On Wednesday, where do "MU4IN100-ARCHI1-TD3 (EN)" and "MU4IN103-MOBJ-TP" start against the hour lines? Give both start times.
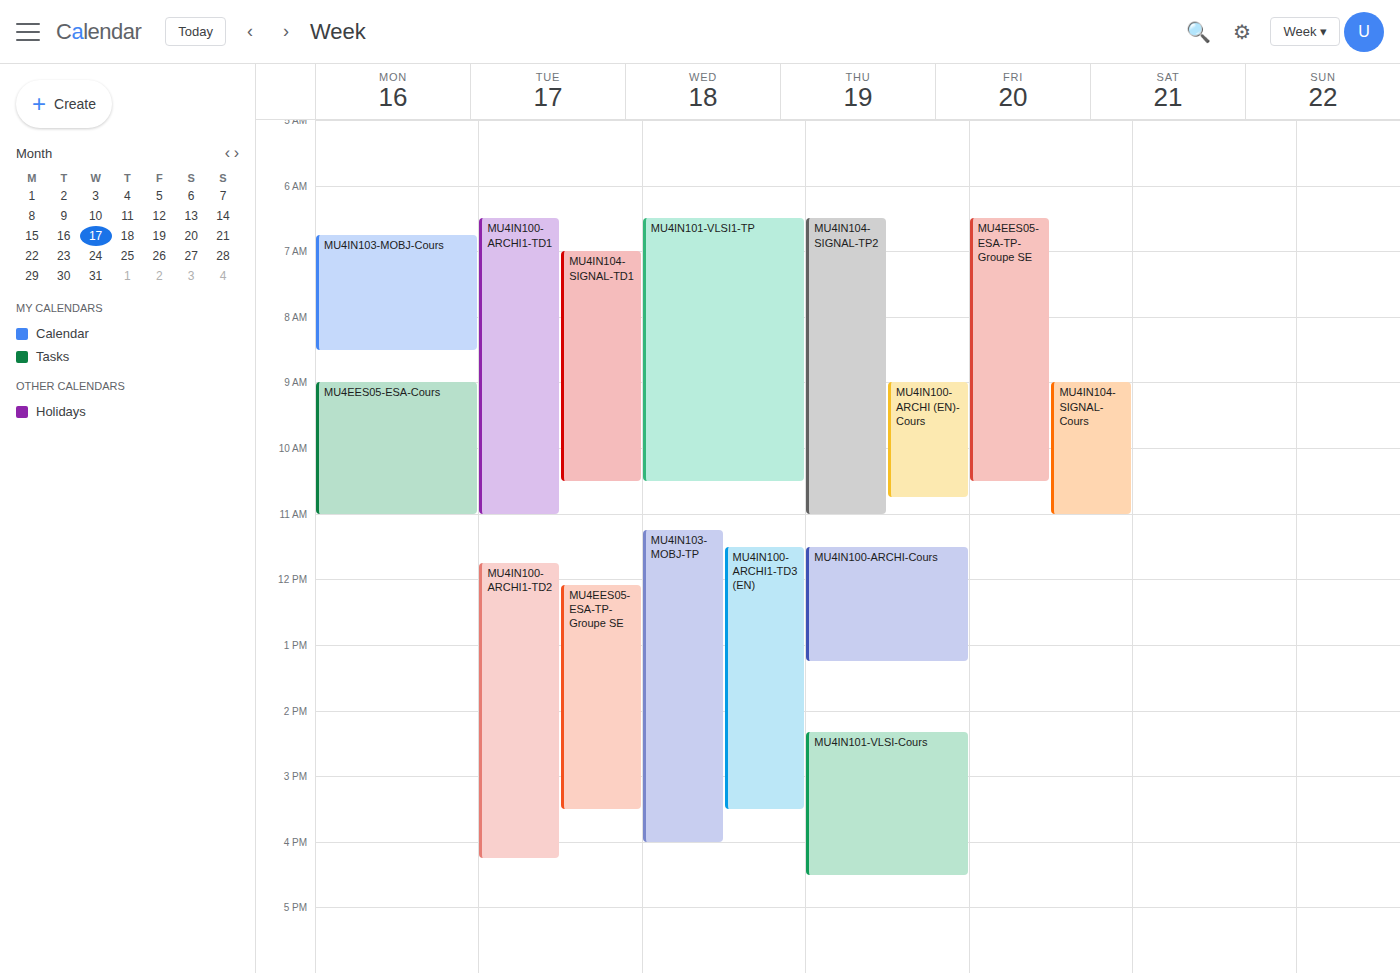
"MU4IN100-ARCHI1-TD3 (EN)": 11:30 AM, halfway between the 11 AM and 12 PM lines. "MU4IN103-MOBJ-TP": 11:15 AM, neither: a quarter of the way from the 11 AM line to the 12 PM line.